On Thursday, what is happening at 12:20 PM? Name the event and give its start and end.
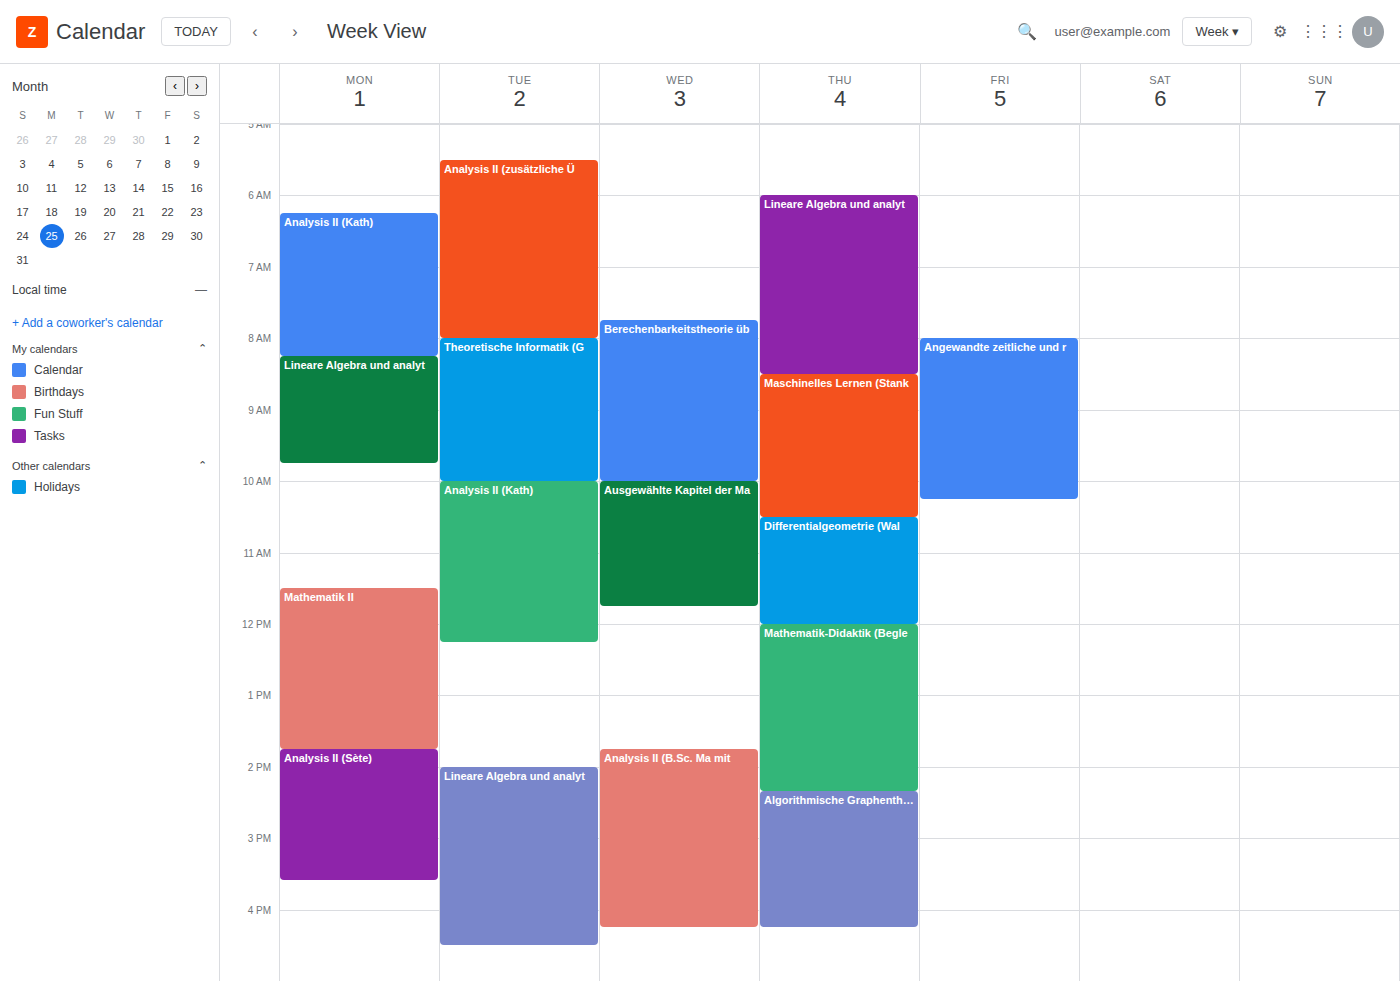
"Mathematik-Didaktik (Begle", 12:00 PM to 2:20 PM